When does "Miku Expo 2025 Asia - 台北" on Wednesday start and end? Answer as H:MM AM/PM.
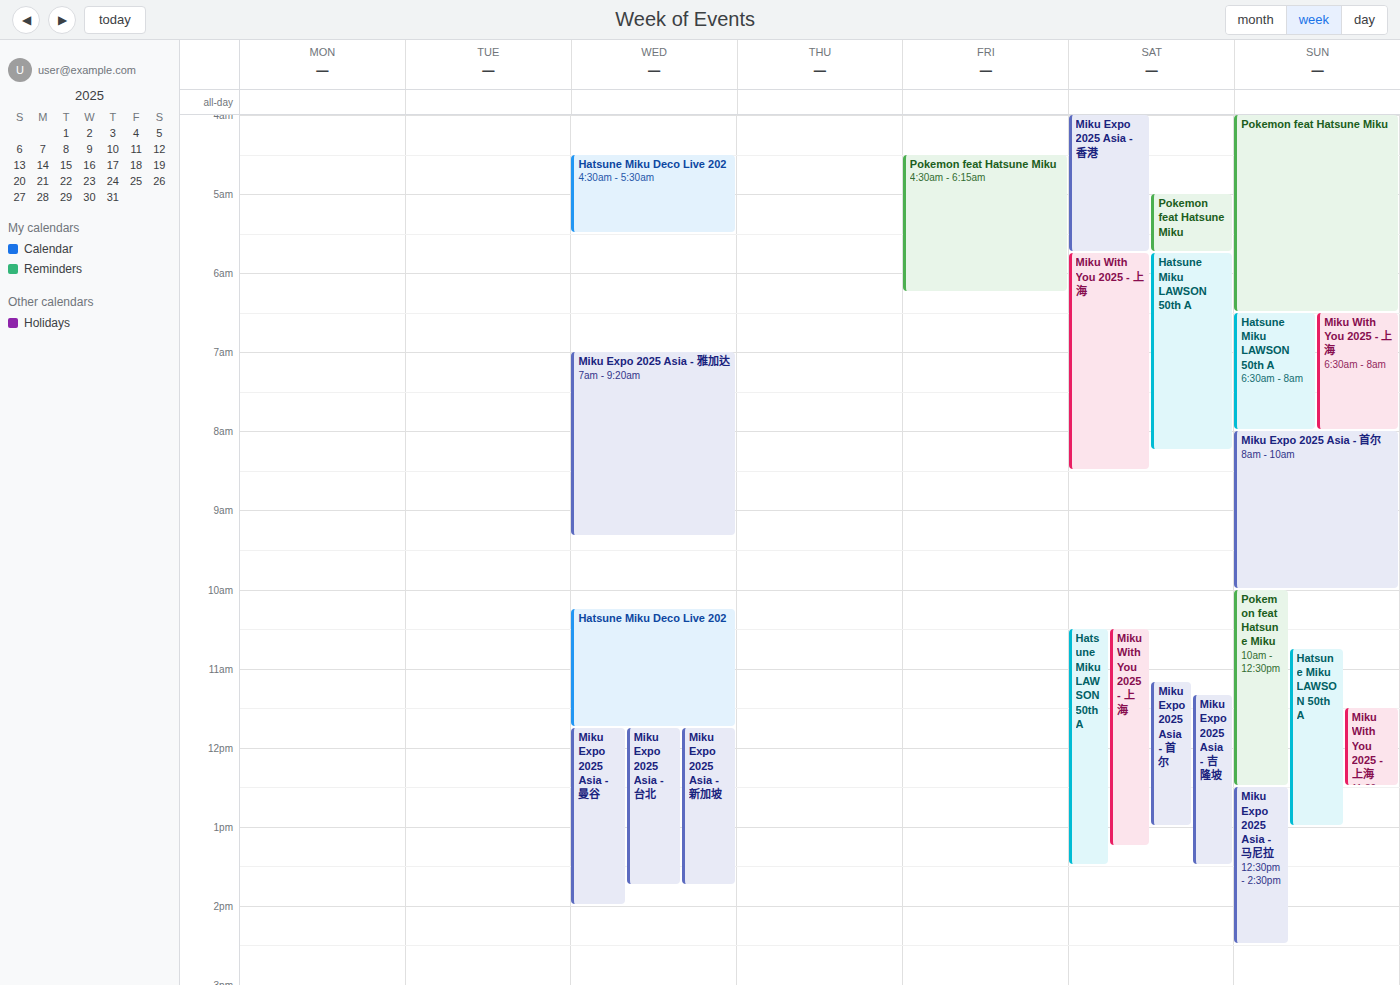
11:45 AM to 1:45 PM